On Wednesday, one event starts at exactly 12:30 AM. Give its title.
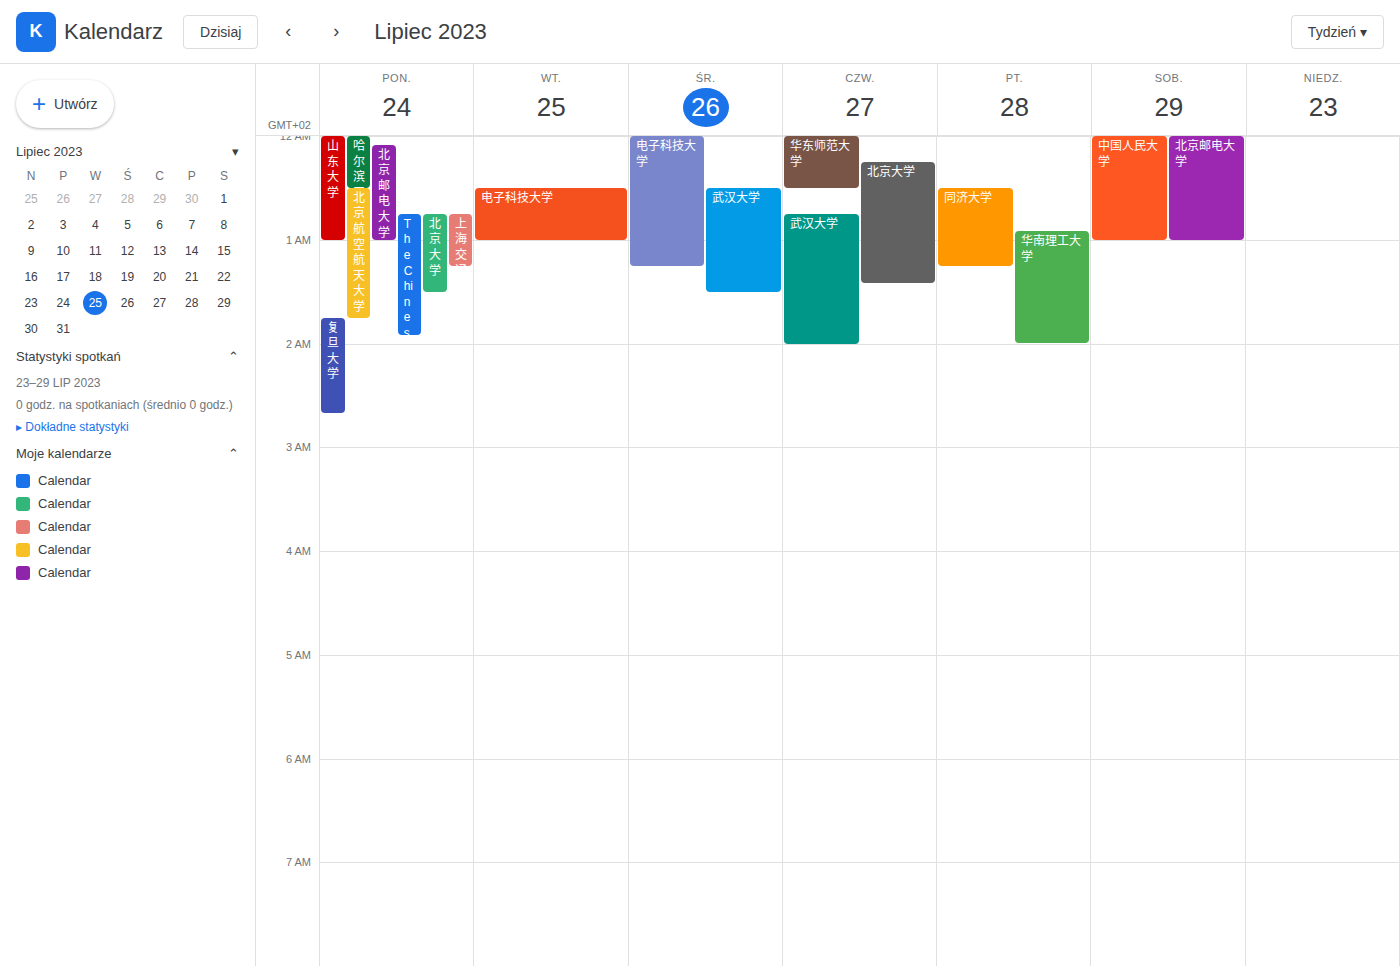
"武汉大学"